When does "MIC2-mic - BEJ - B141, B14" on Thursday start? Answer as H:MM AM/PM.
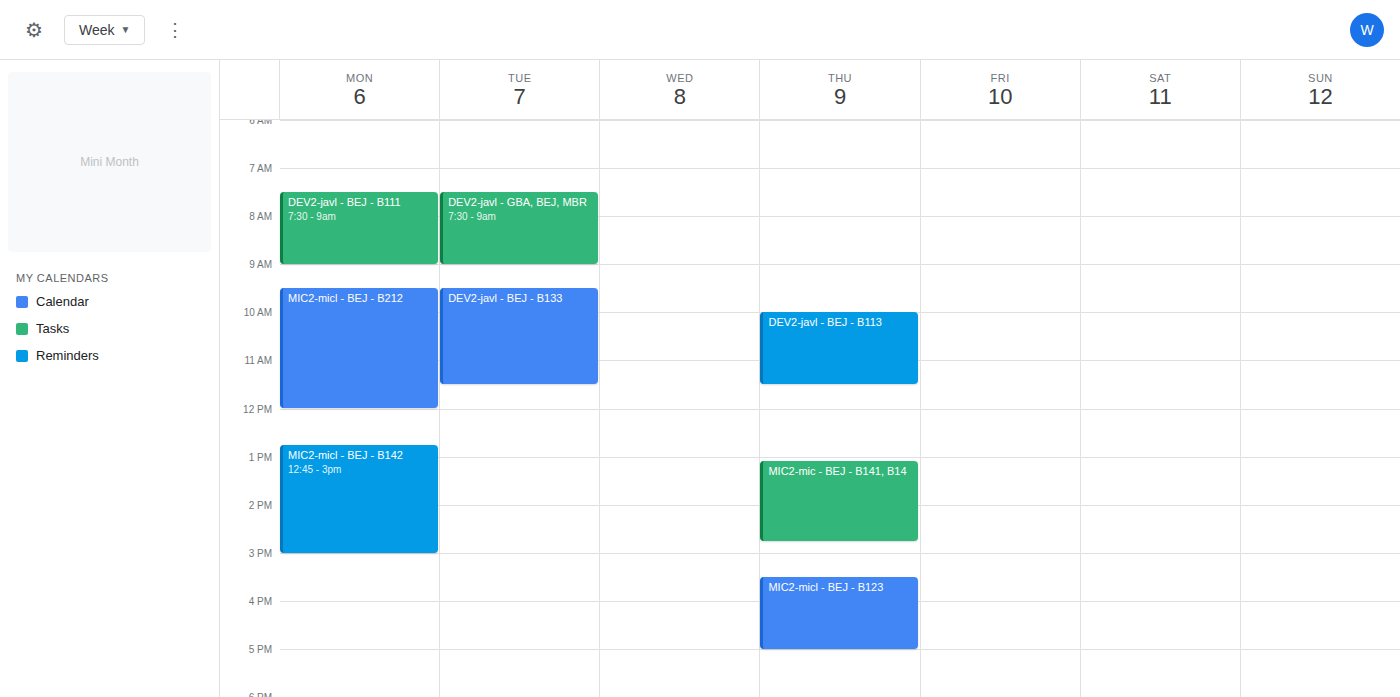
1:05 PM